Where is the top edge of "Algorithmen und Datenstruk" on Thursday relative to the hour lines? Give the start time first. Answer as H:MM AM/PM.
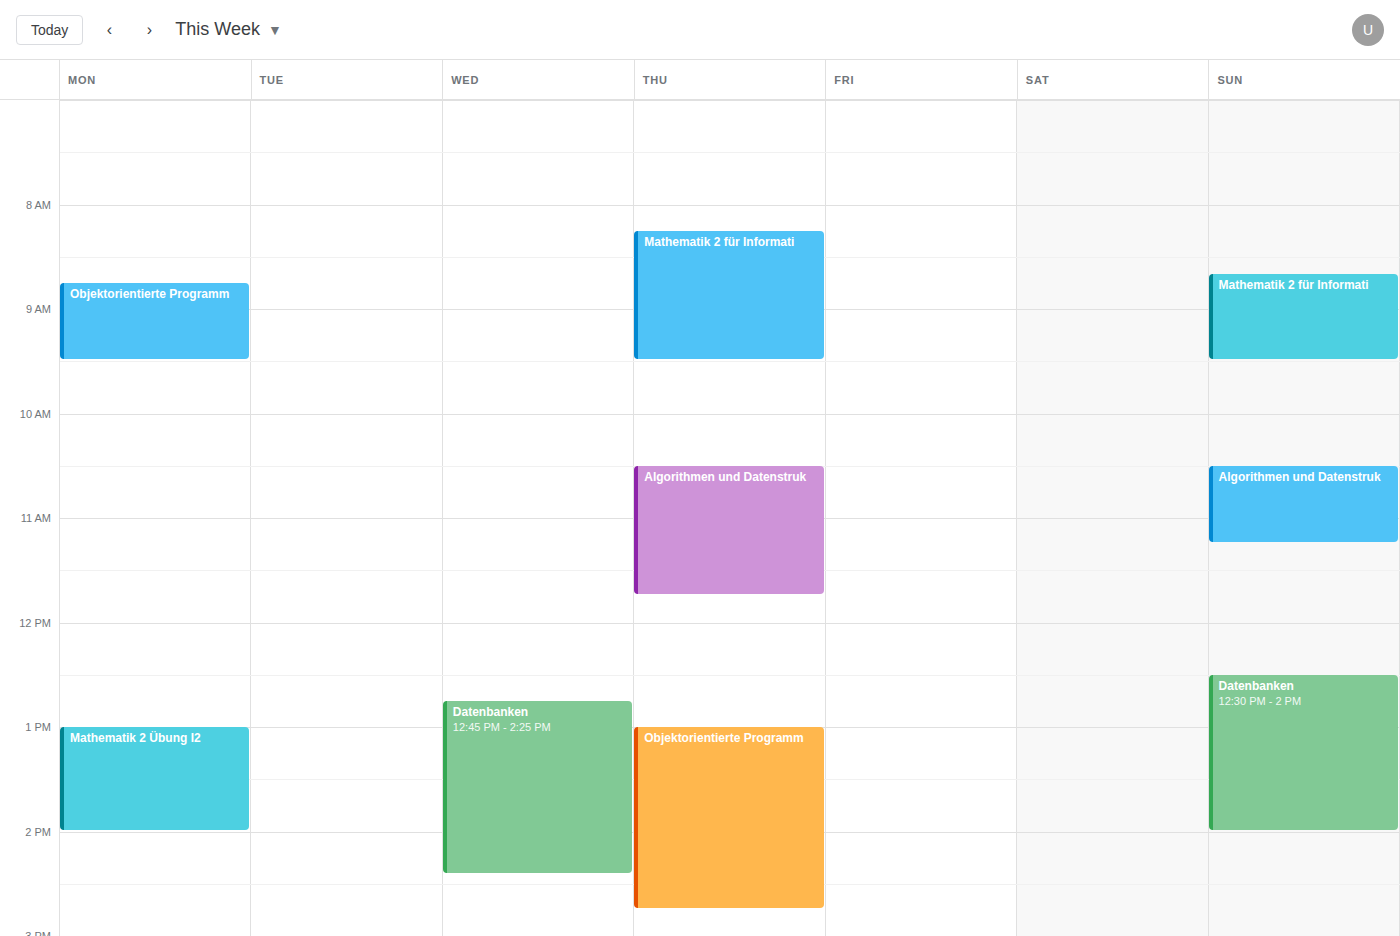
10:30 AM -- halfway between the 10 AM and 11 AM lines.